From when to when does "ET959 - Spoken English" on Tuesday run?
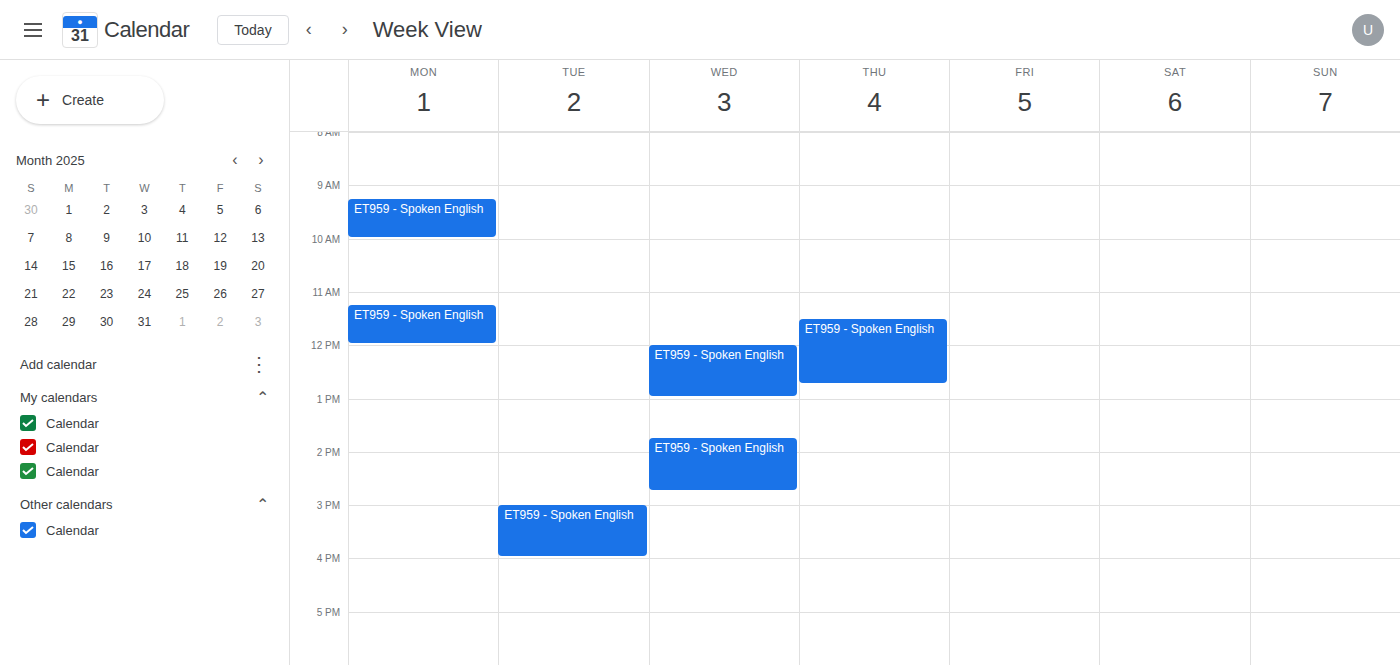
3:00 PM to 4:00 PM